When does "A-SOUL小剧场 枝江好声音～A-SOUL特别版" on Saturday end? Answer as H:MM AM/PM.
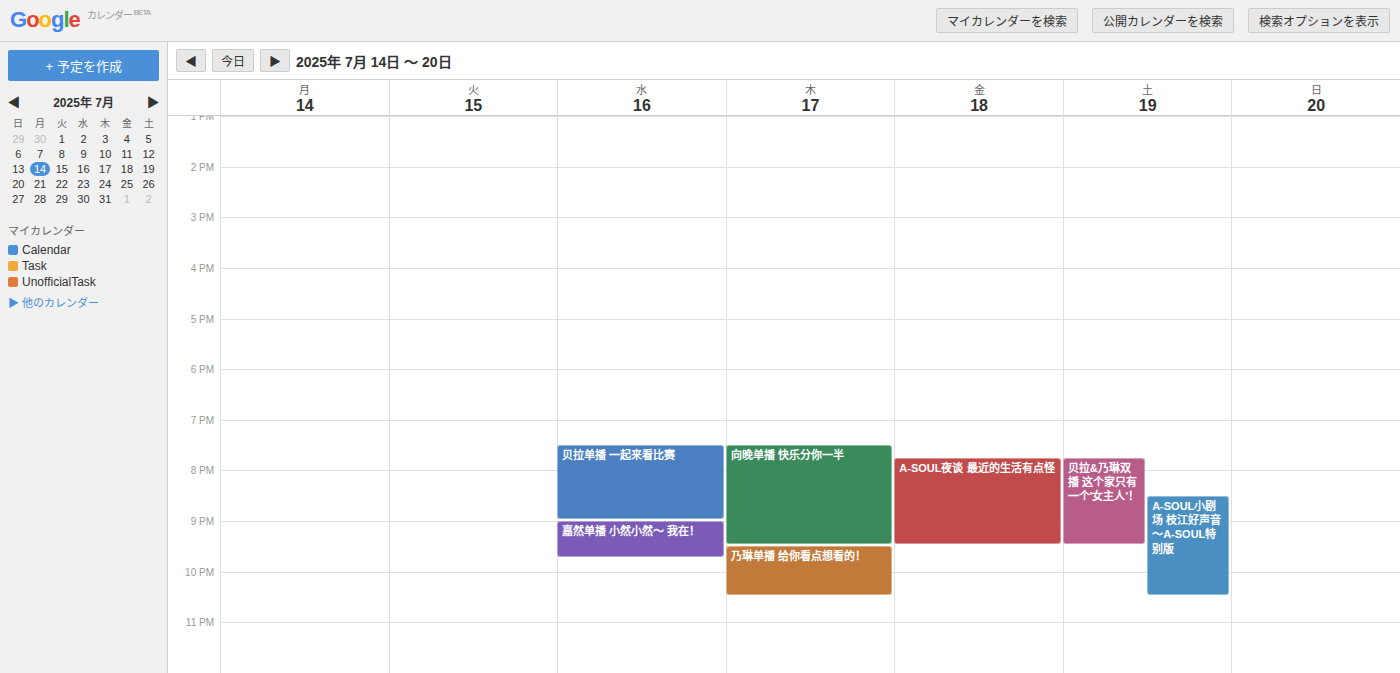
10:30 PM